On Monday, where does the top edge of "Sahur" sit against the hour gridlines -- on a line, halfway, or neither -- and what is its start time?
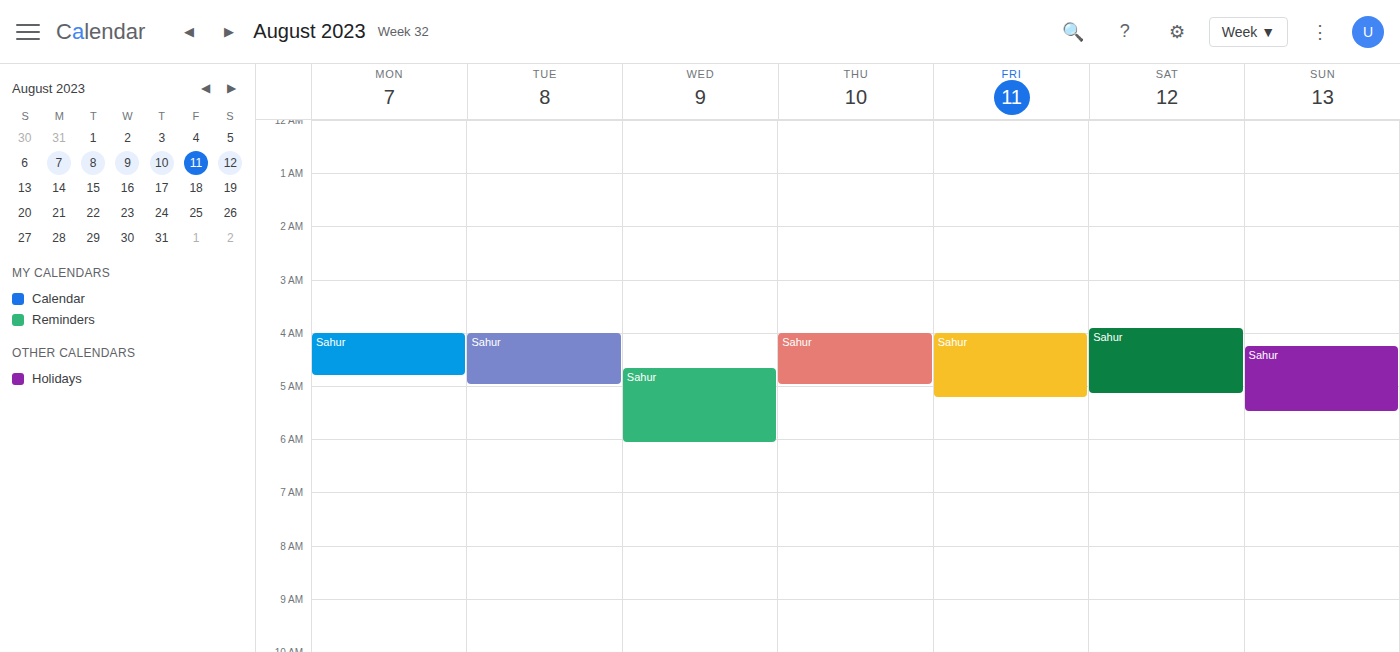
4:00 AM -- exactly on the 4 AM line.